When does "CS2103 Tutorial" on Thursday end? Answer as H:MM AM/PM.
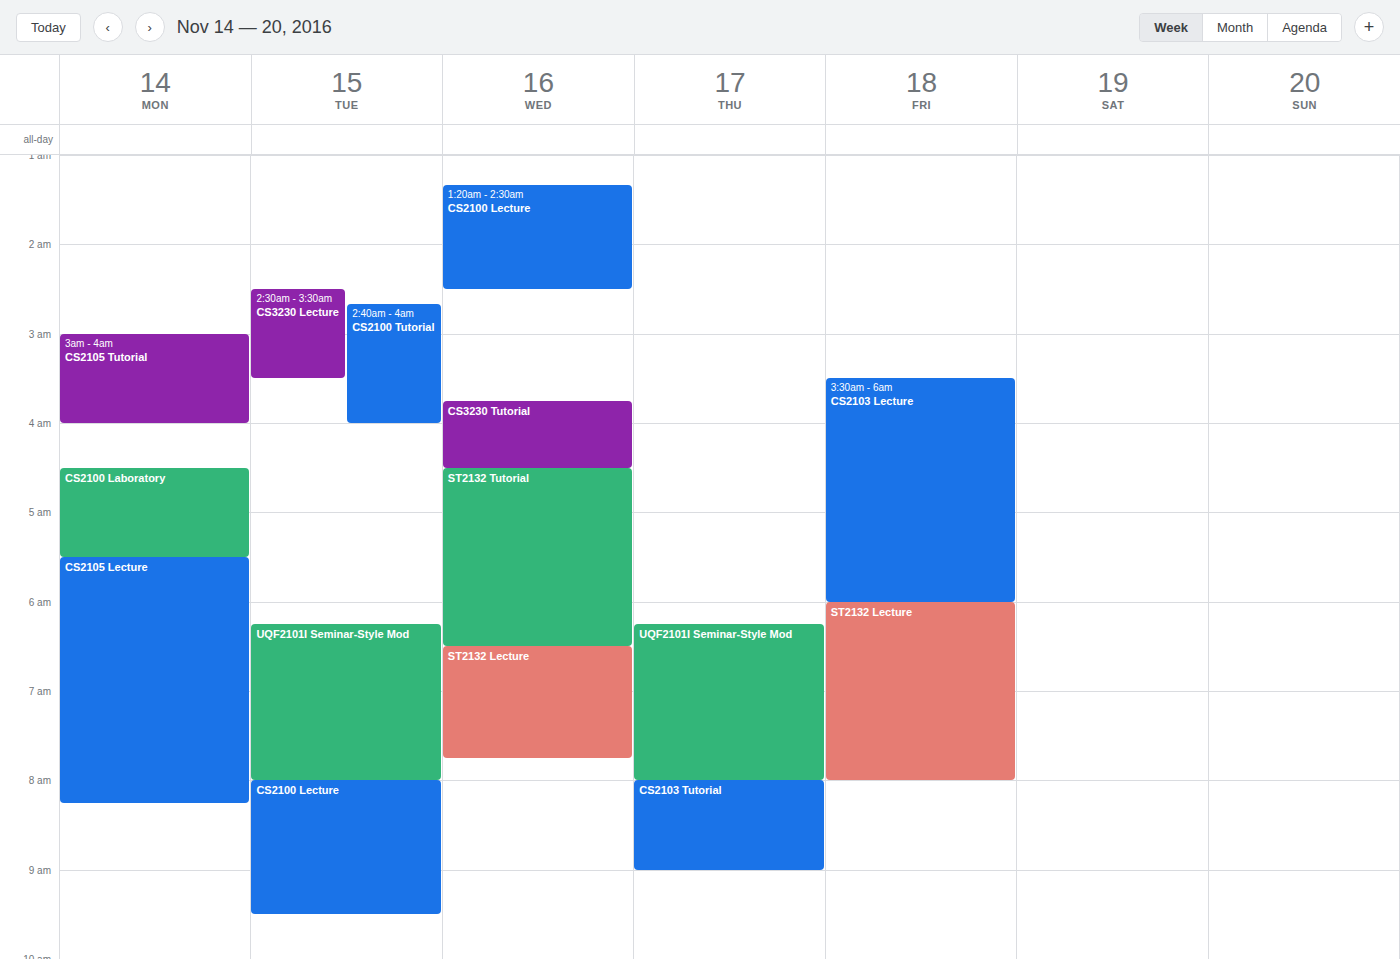
9:00 AM